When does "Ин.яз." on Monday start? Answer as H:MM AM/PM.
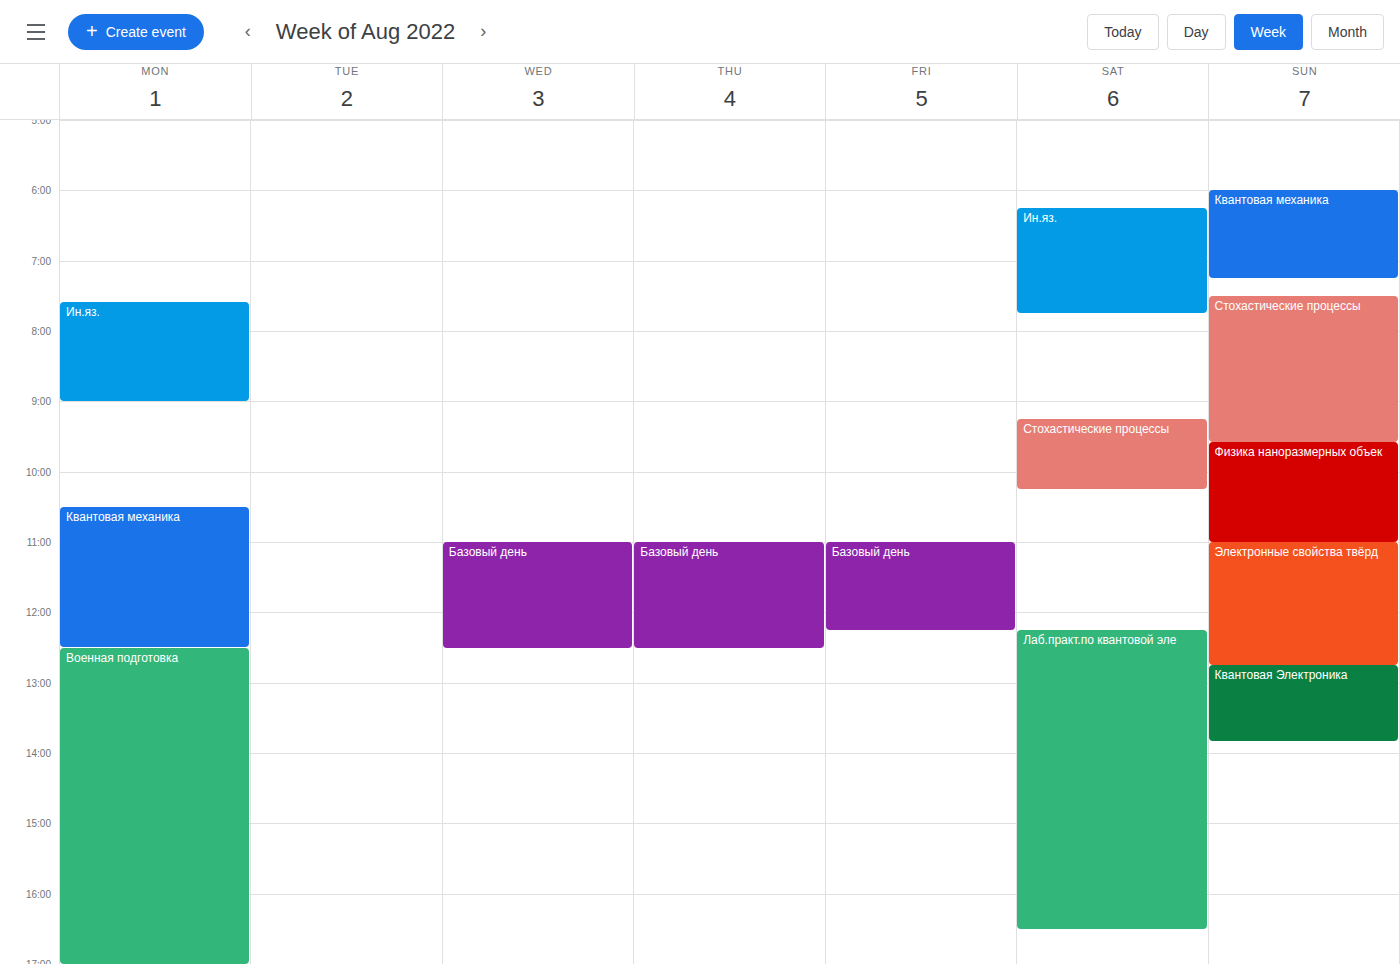
7:35 AM